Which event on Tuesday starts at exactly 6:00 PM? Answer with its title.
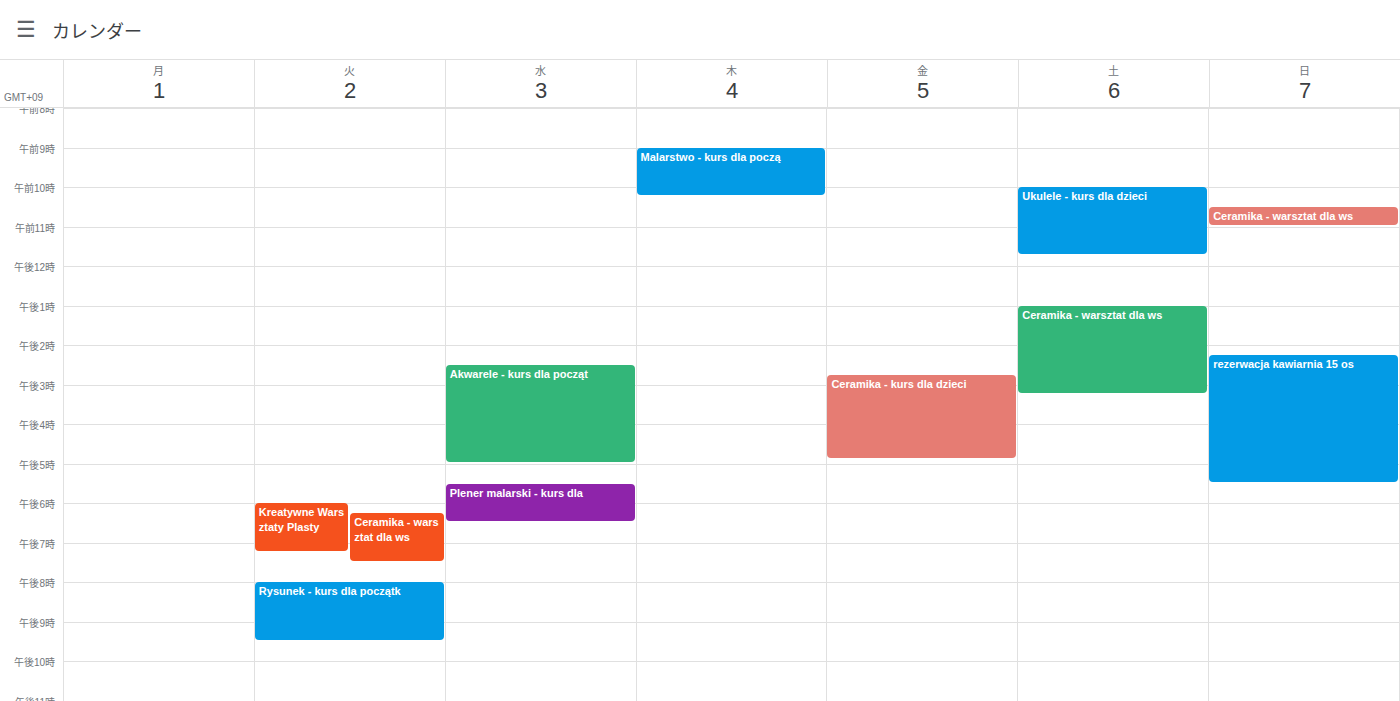
"Kreatywne Warsztaty Plasty"